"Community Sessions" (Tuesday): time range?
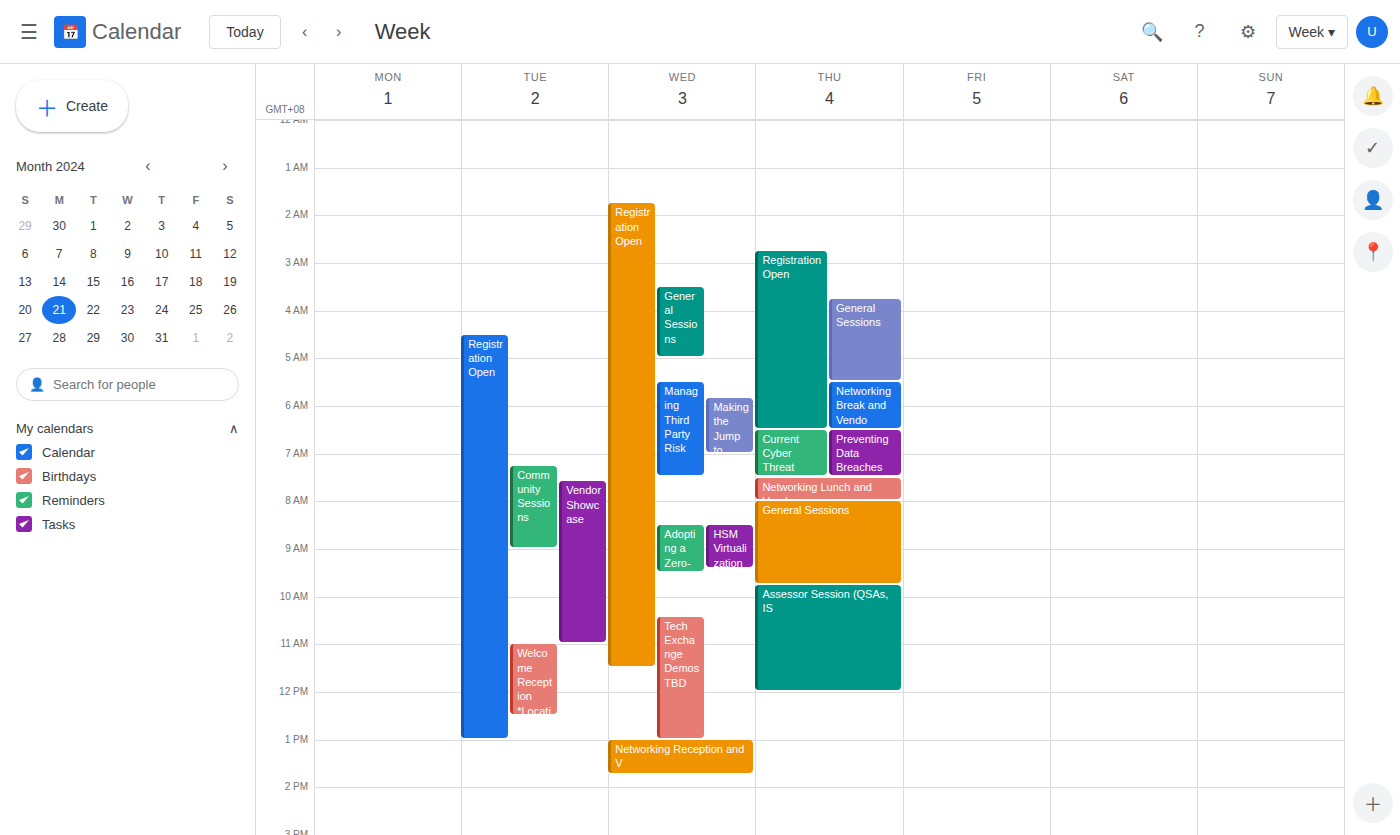
7:15 AM to 9:00 AM